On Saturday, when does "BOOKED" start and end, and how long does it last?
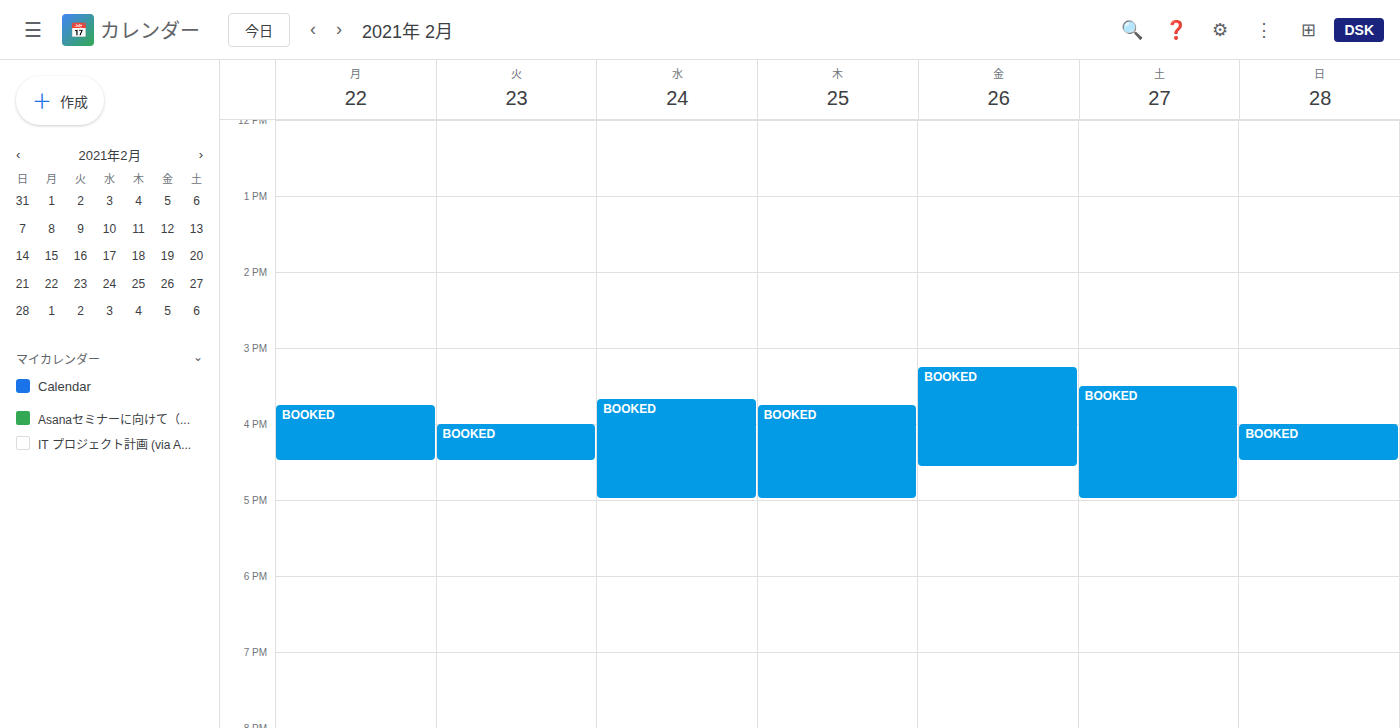
3:30 PM to 5:00 PM, 1 hour 30 minutes